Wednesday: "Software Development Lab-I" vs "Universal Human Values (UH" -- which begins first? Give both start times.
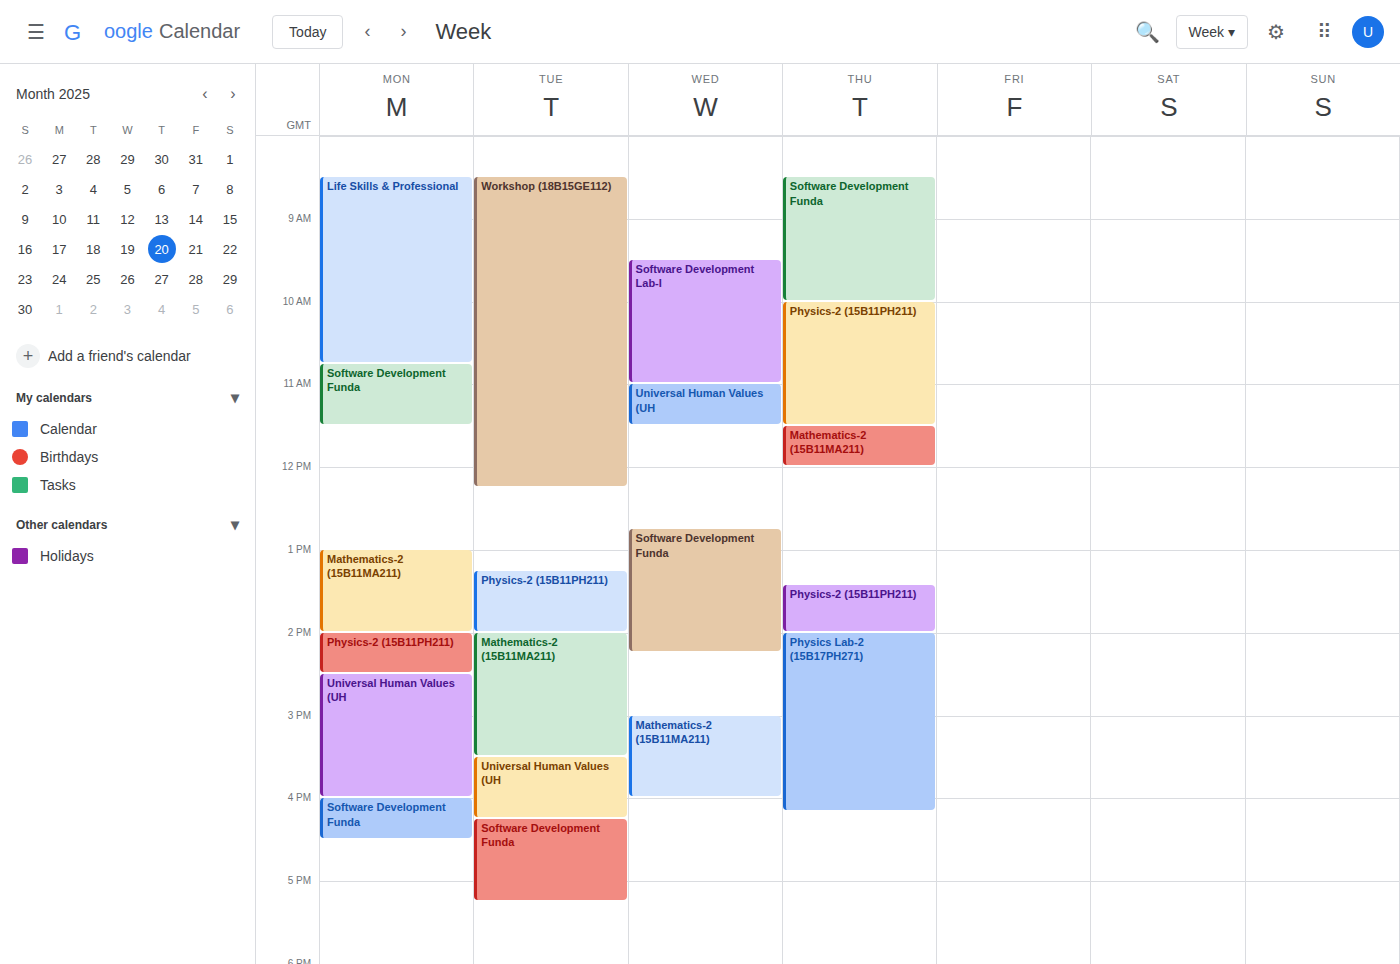
"Software Development Lab-I" 09:30; "Universal Human Values (UH" 11:00.